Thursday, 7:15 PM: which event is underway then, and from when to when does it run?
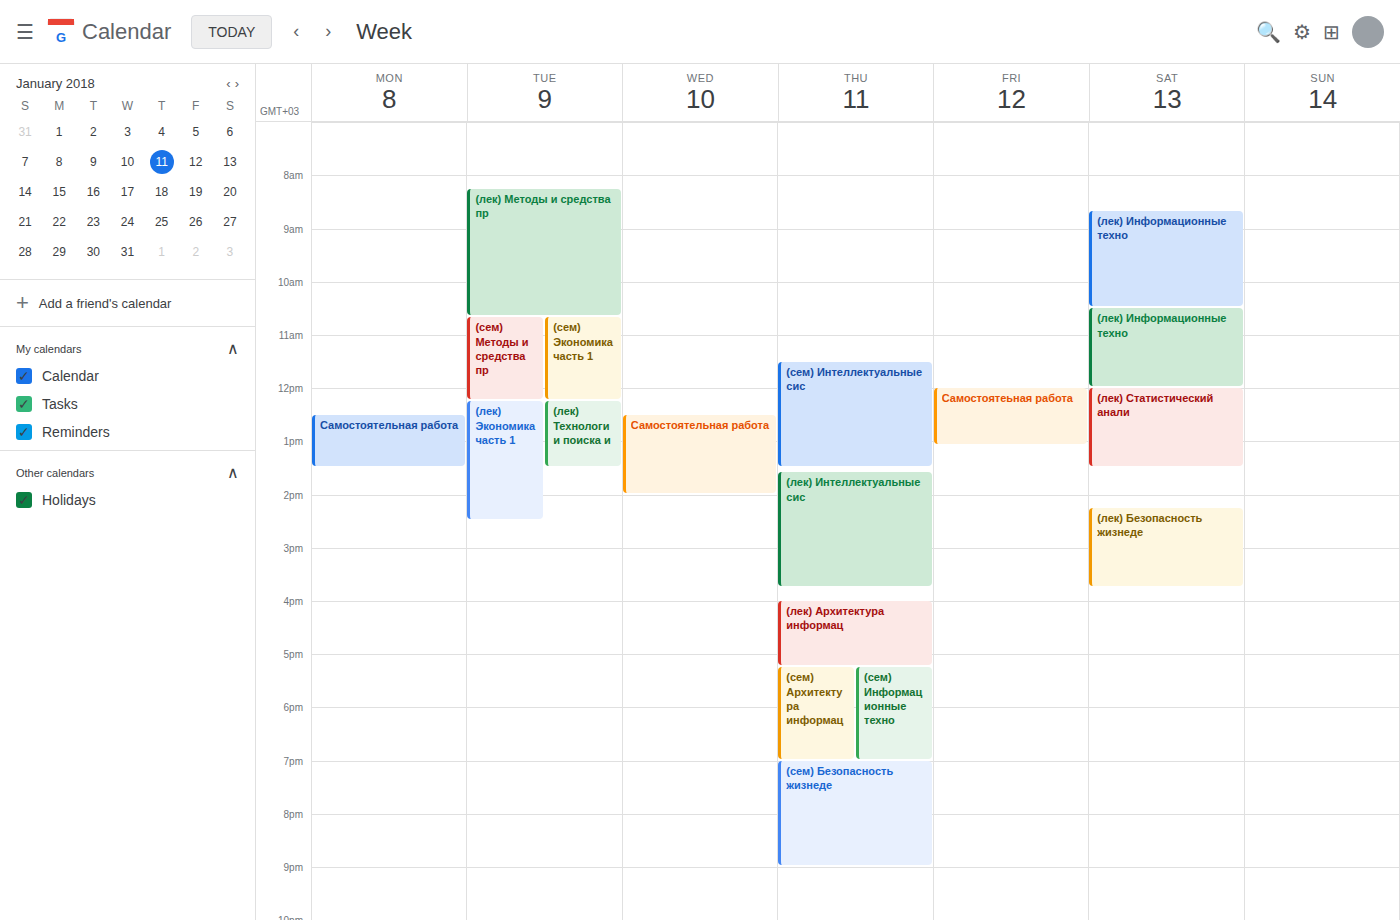
"(сем) Безопасность жизнеде", 7:00 PM to 9:00 PM